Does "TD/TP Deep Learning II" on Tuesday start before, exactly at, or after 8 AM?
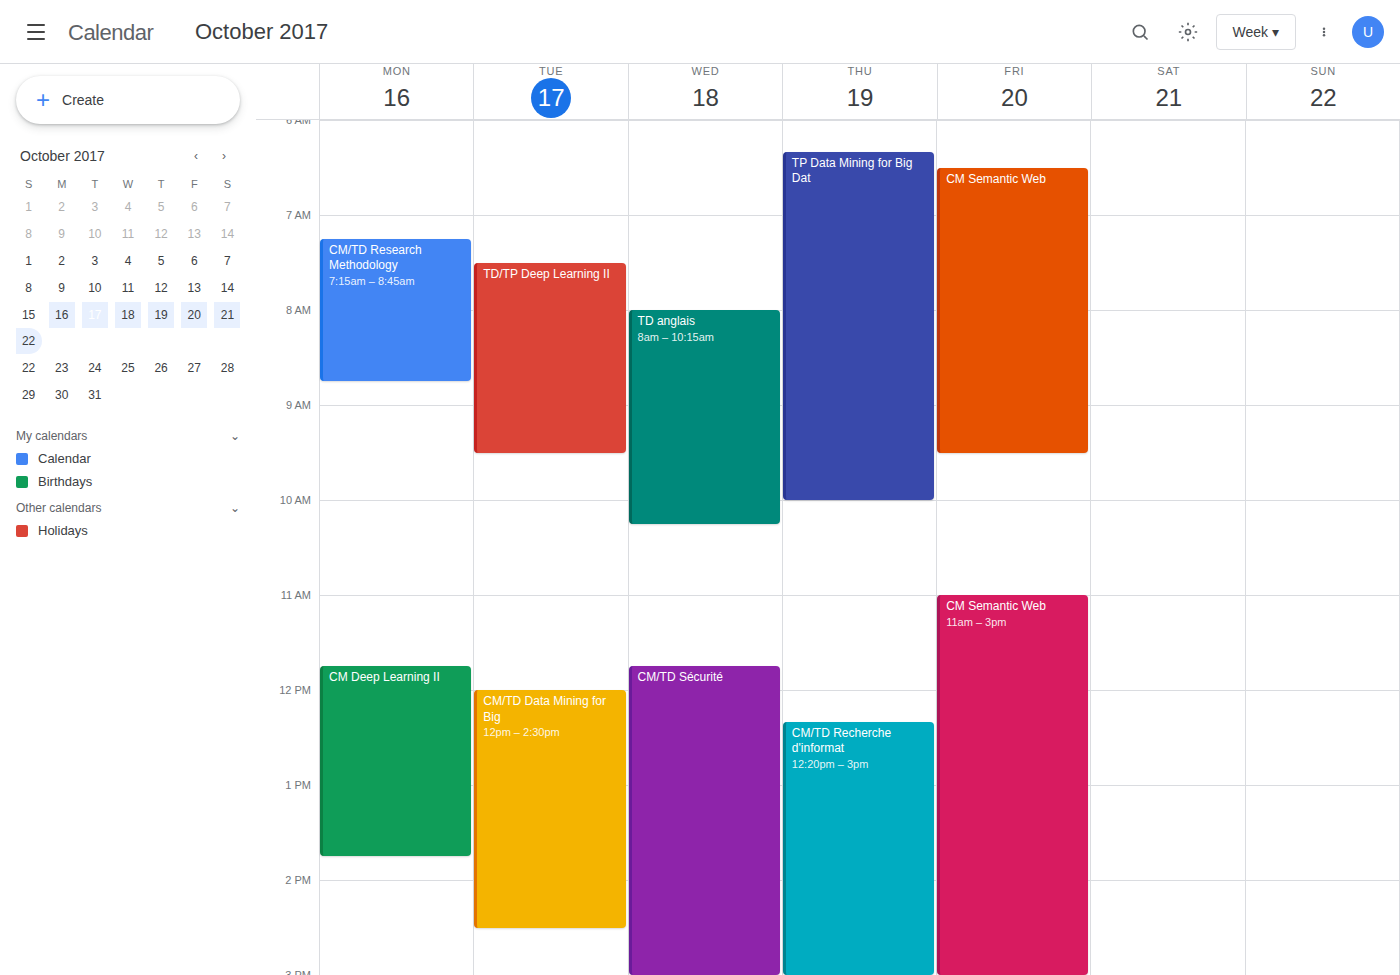
7:30 AM -- before 8 AM, 30 minutes above the 8 AM line.